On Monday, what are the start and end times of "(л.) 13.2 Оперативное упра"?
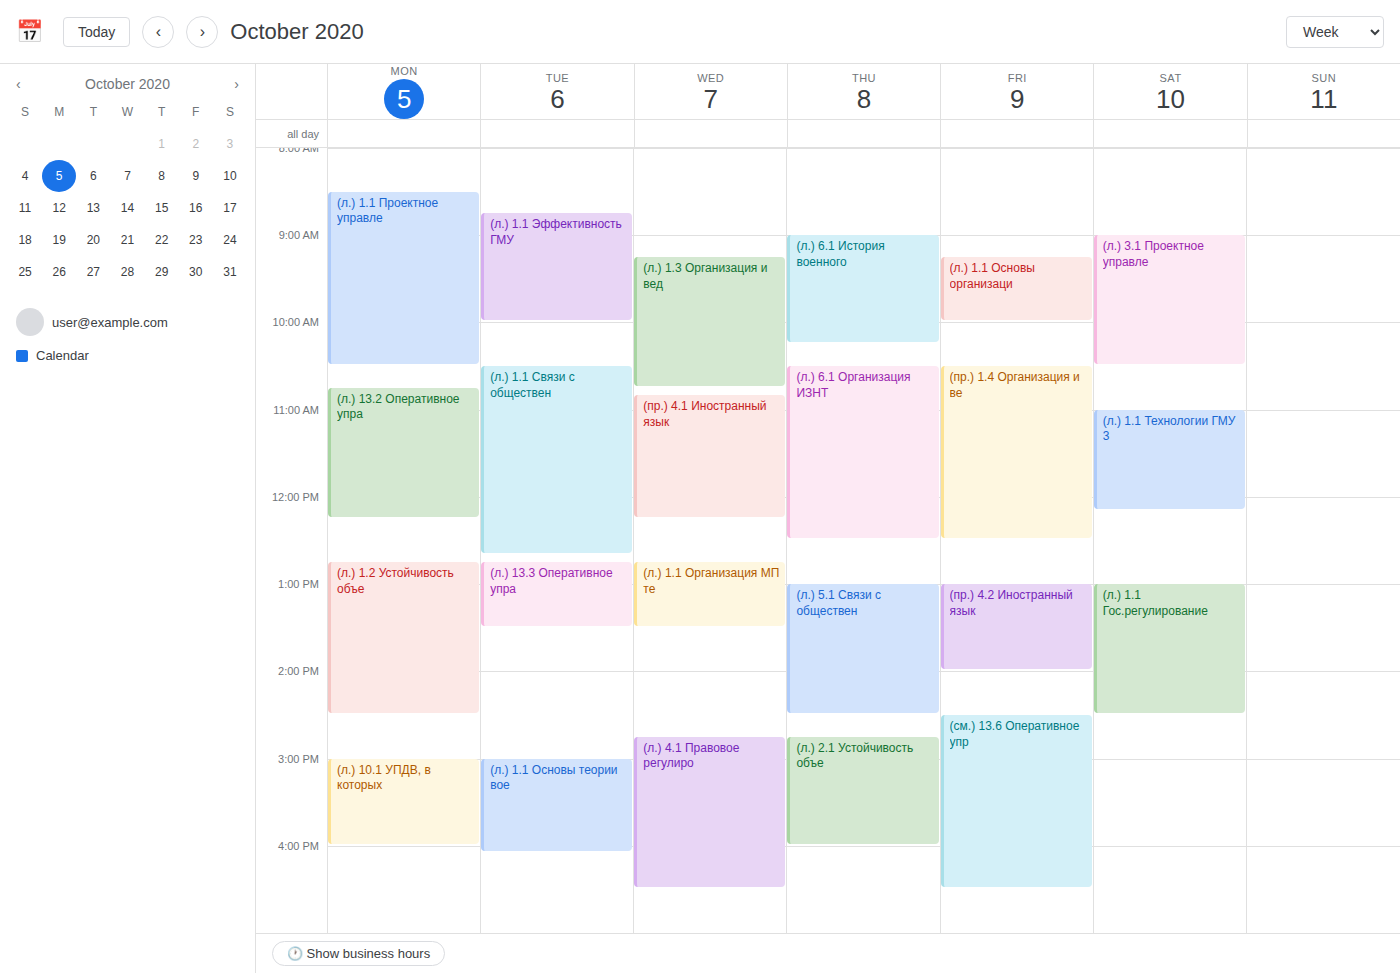
10:45 AM to 12:15 PM